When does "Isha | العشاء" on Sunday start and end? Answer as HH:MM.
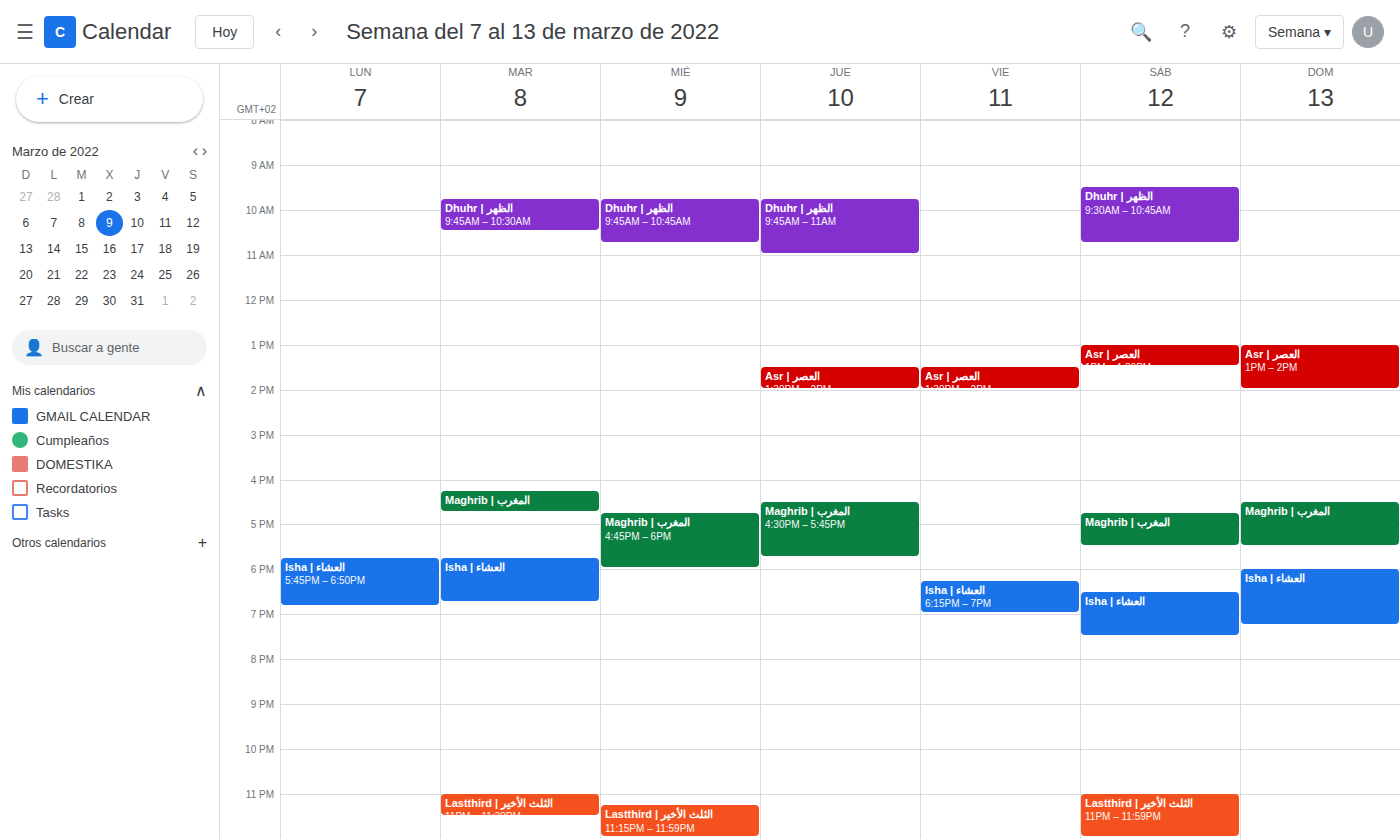
18:00 to 19:15